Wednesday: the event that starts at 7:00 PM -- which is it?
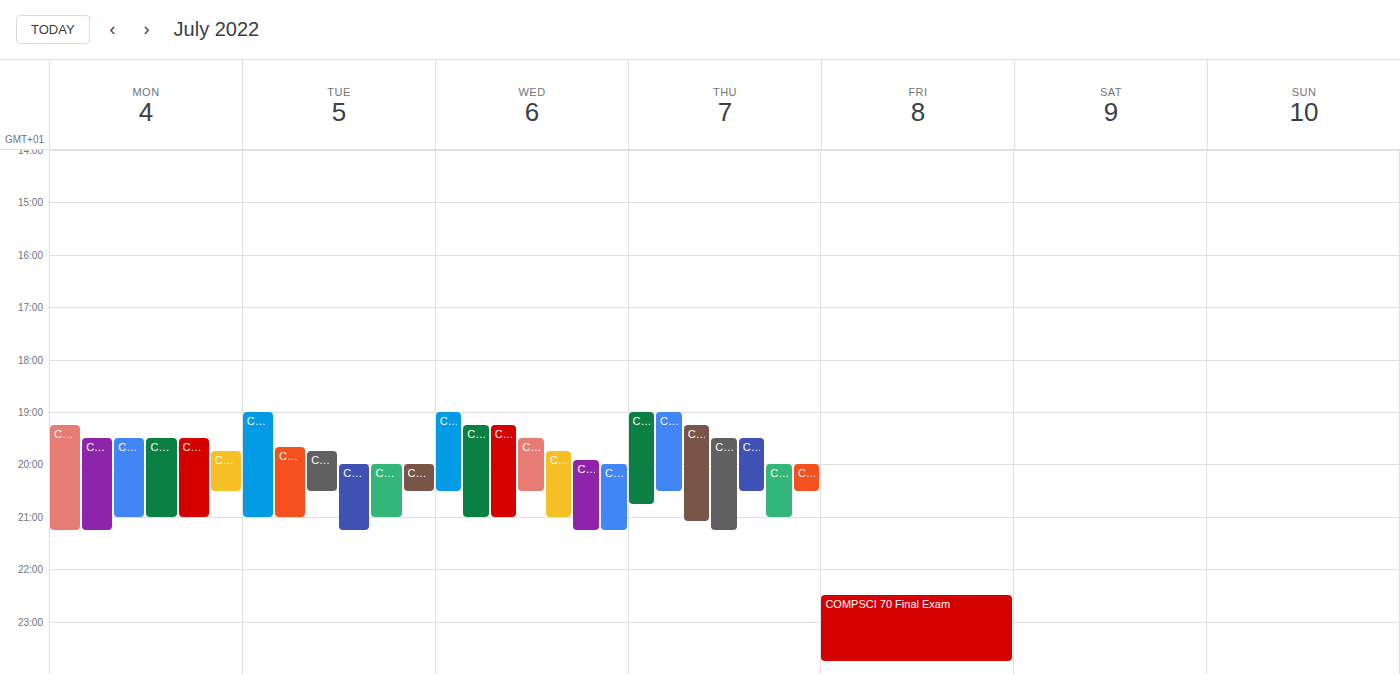
"COMPSCI 70 Lecture 9. Good"